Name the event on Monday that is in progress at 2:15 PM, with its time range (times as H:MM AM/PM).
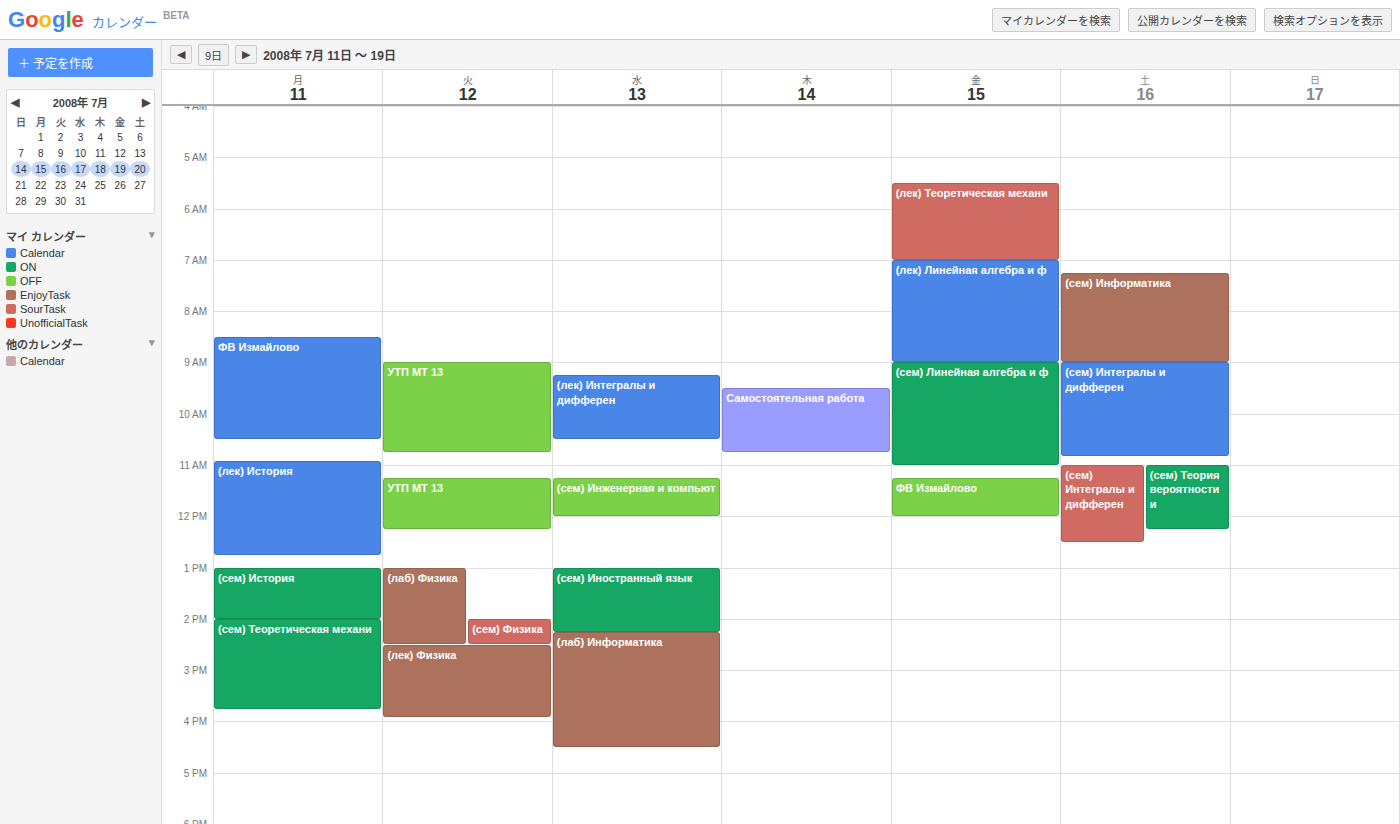
"(сем) Теоретическая механи", 2:00 PM to 3:45 PM